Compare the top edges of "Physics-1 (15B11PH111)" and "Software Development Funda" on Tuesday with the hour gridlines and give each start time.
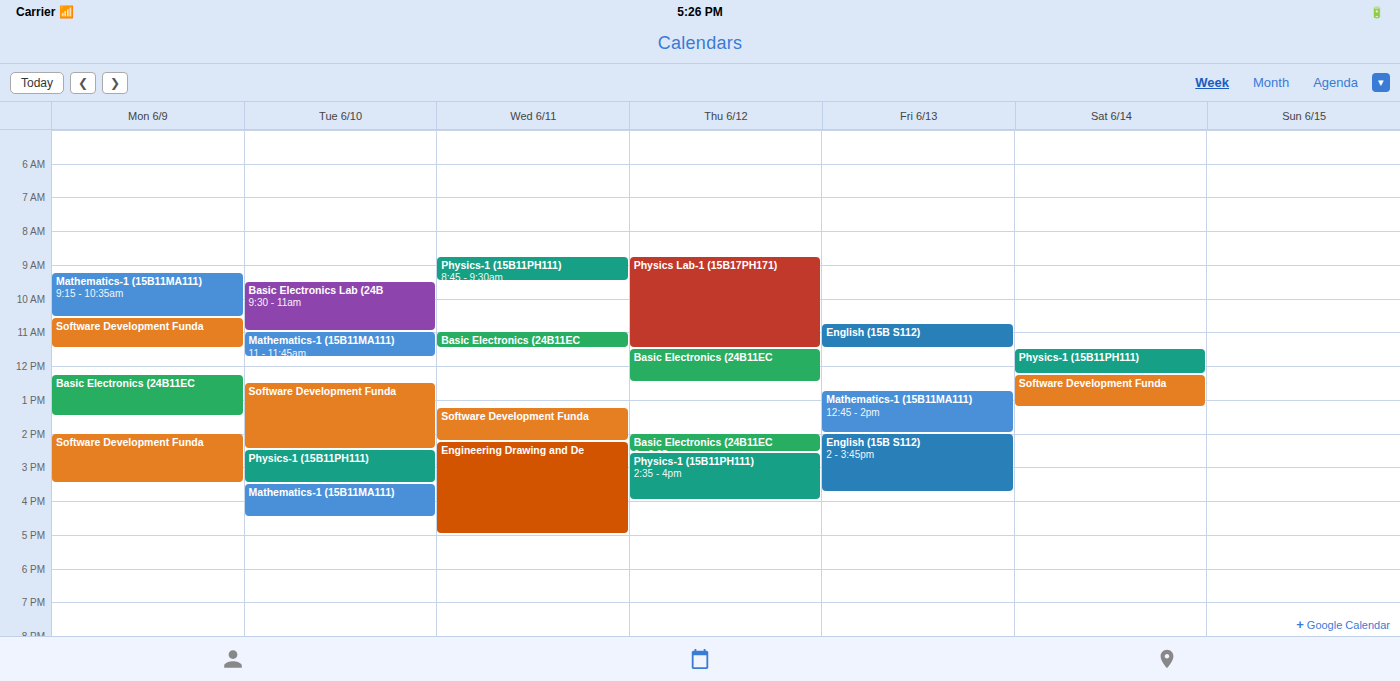
"Physics-1 (15B11PH111)": 2:30 PM, halfway between the 2 PM and 3 PM lines. "Software Development Funda": 12:30 PM, halfway between the 12 PM and 1 PM lines.